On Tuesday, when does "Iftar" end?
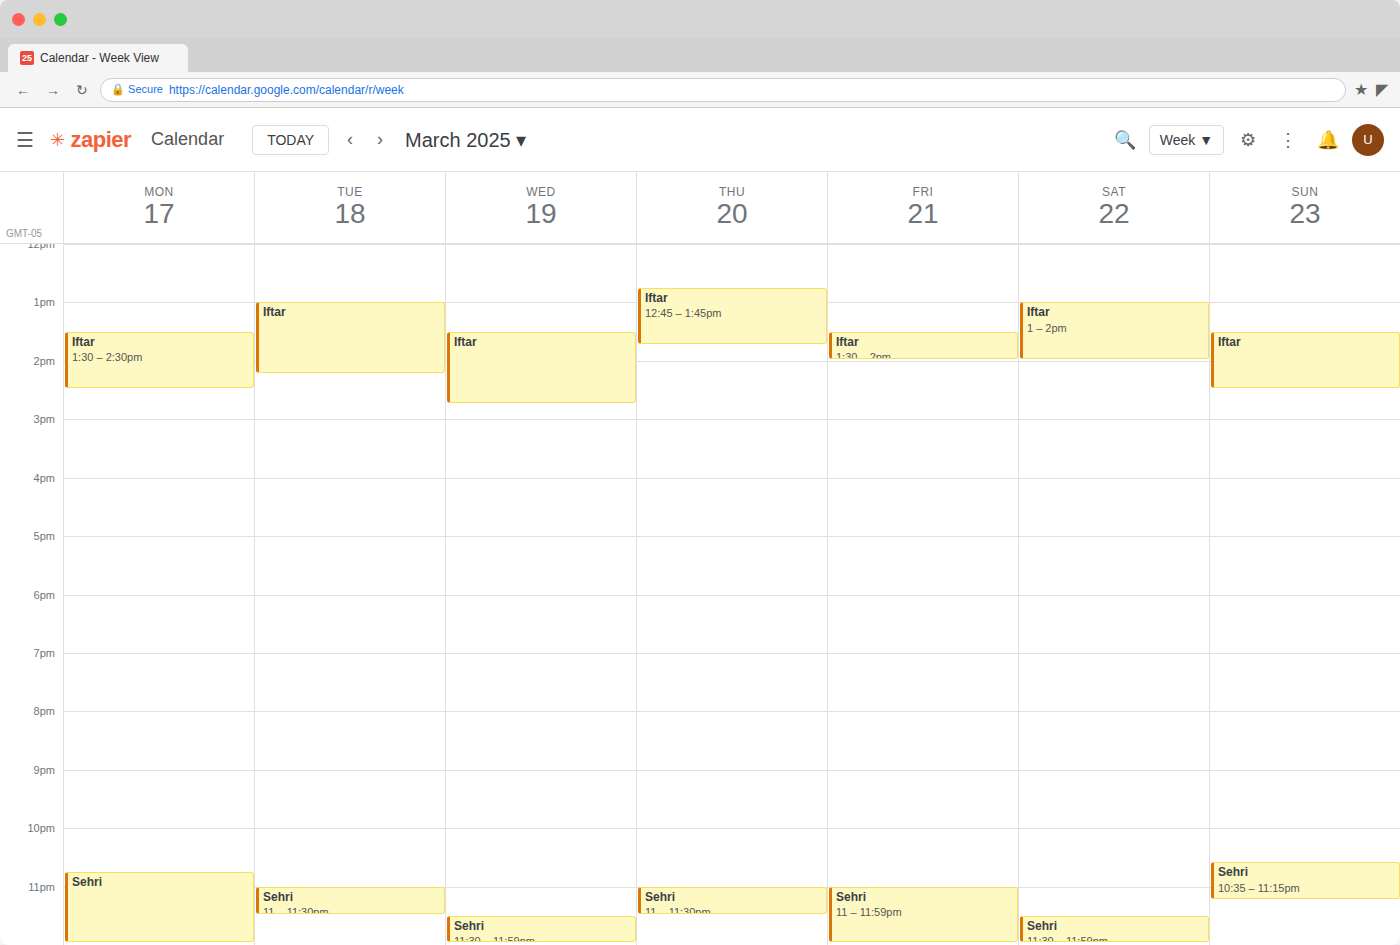
14:15